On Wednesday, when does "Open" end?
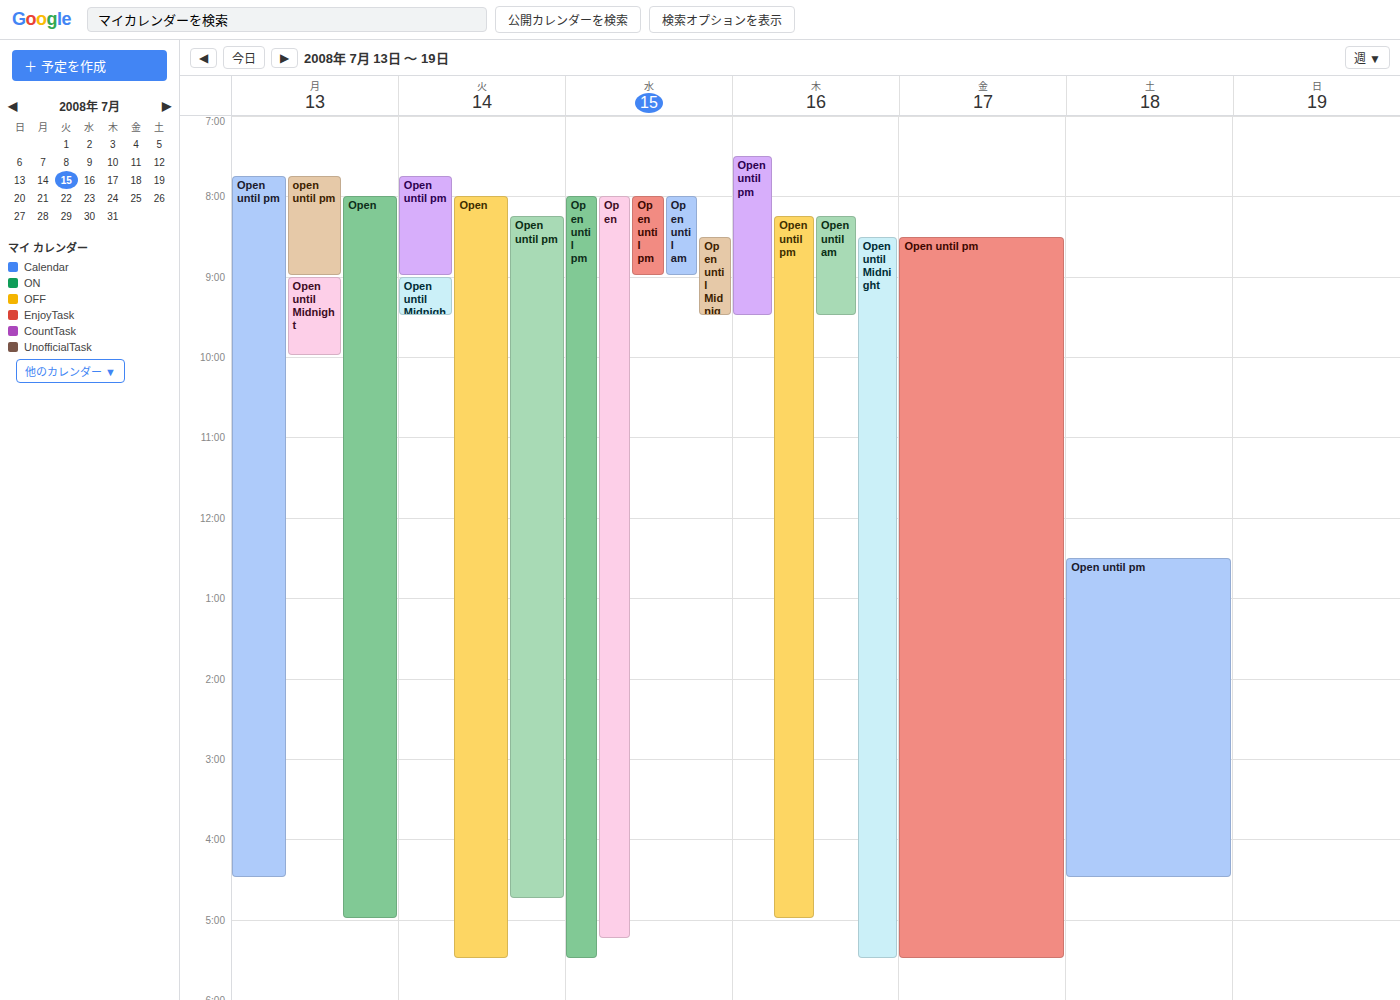
5:15 PM